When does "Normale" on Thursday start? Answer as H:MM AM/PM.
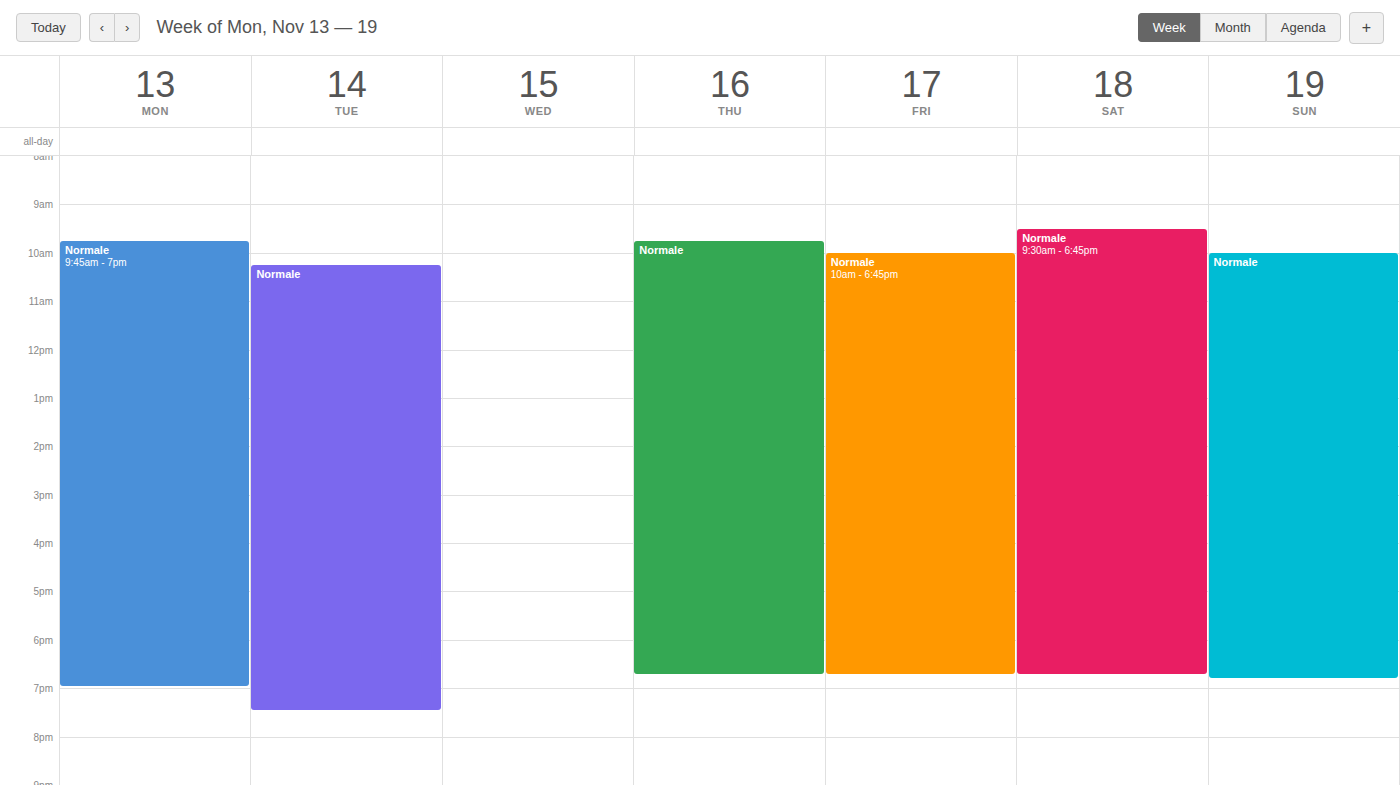
9:45 AM